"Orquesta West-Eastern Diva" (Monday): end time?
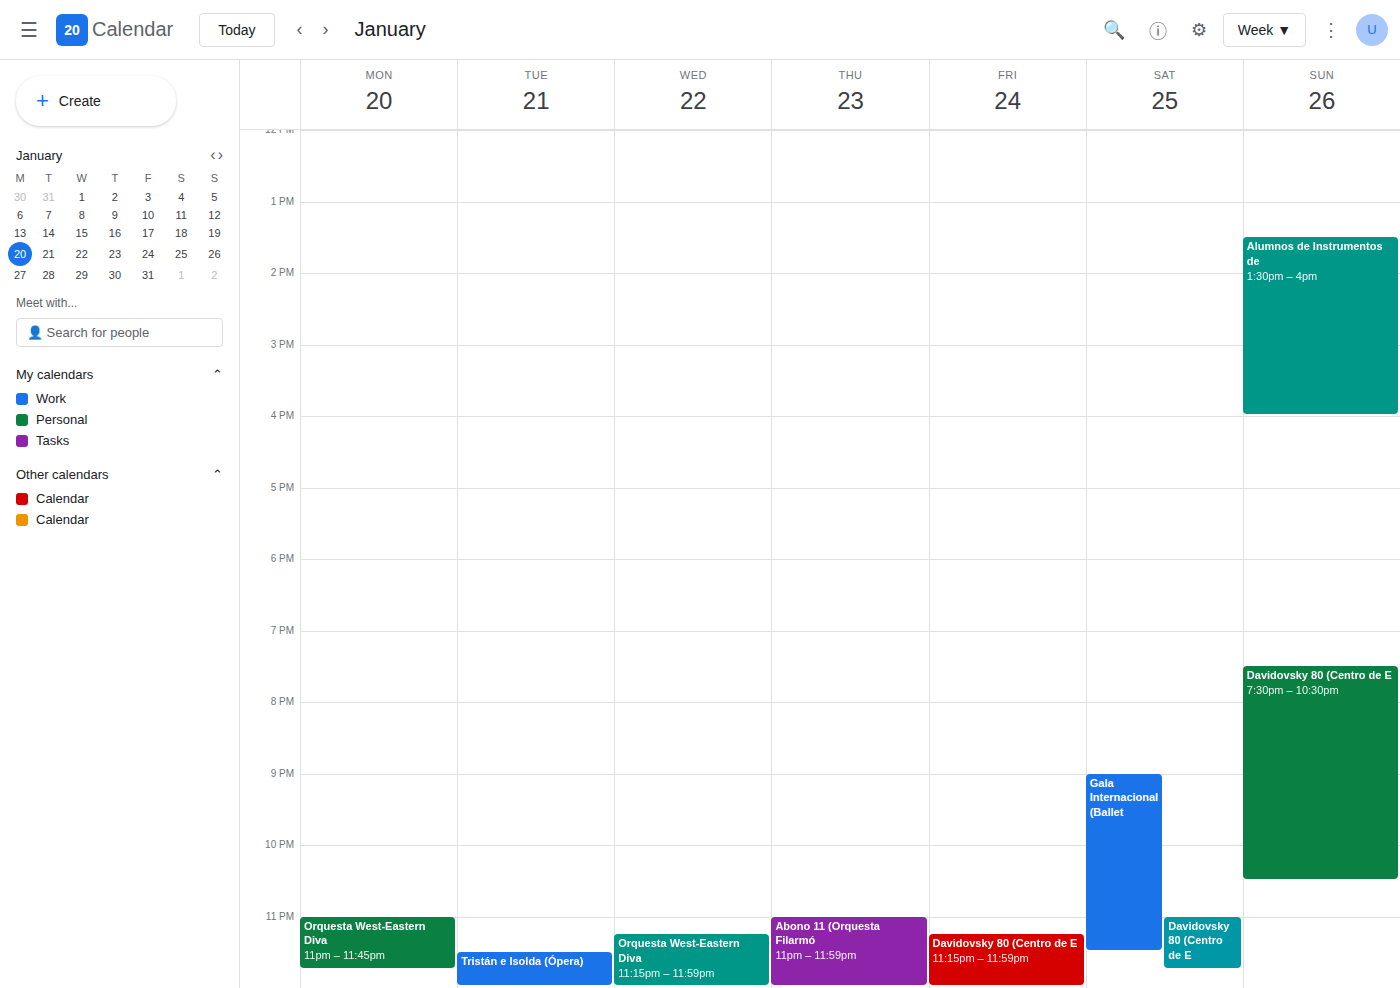
11:45 PM